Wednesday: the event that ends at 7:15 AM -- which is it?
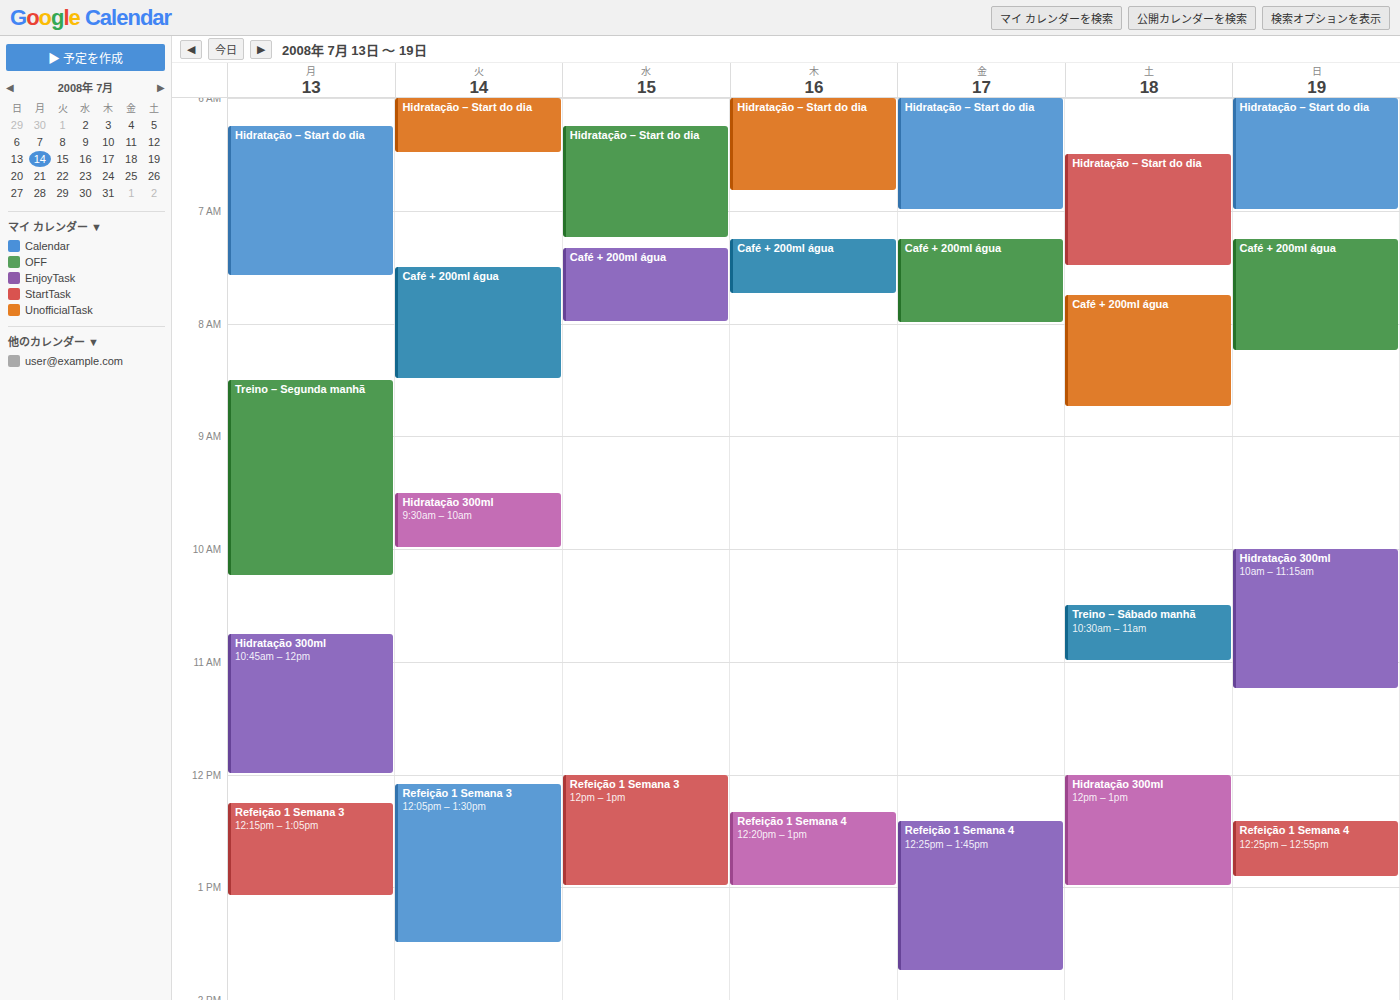
"Hidratação – Start do dia"